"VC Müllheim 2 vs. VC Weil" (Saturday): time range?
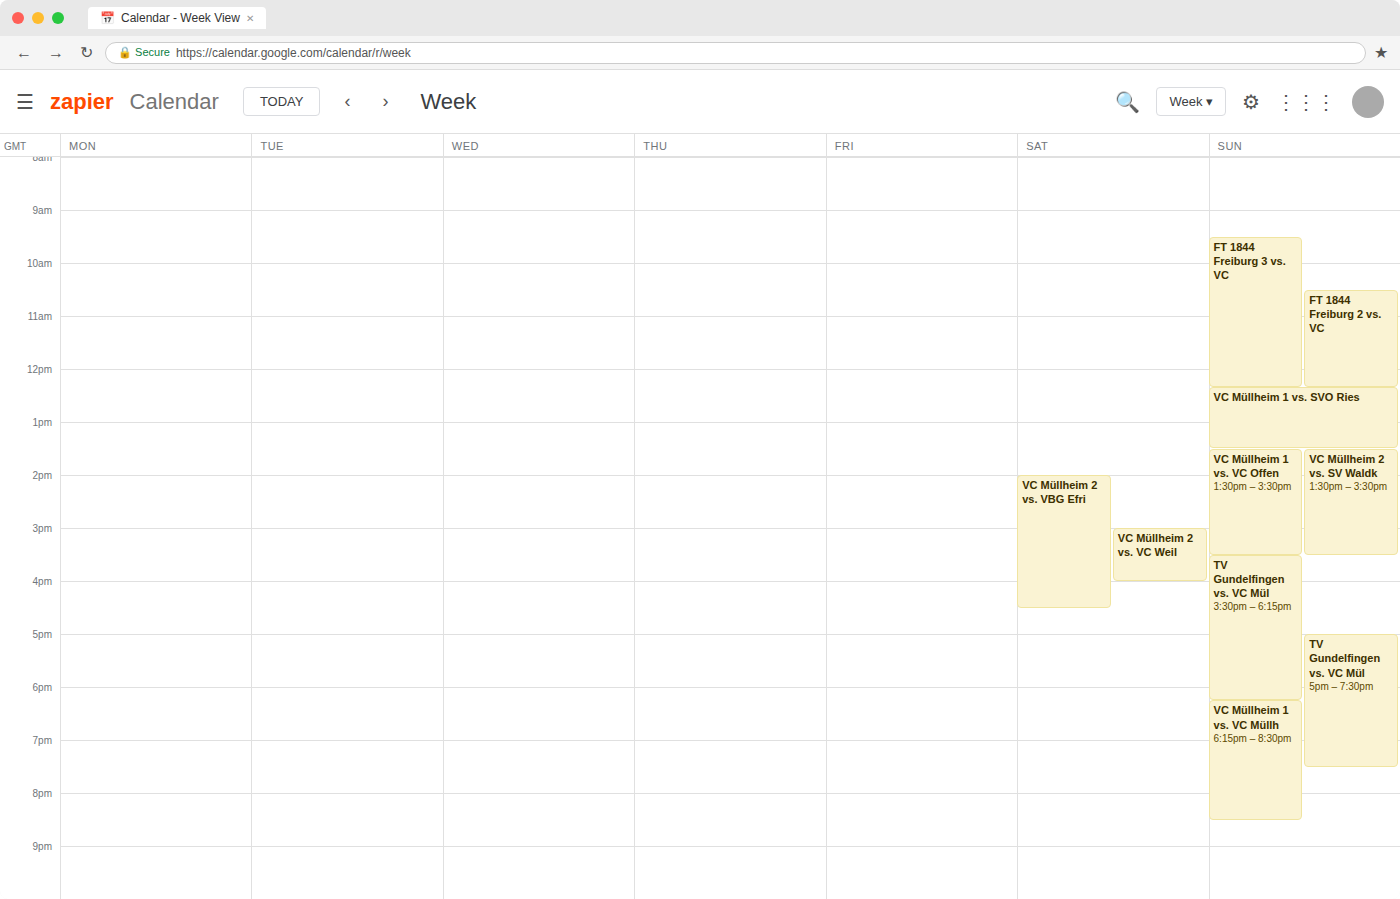
3:00 PM to 4:00 PM